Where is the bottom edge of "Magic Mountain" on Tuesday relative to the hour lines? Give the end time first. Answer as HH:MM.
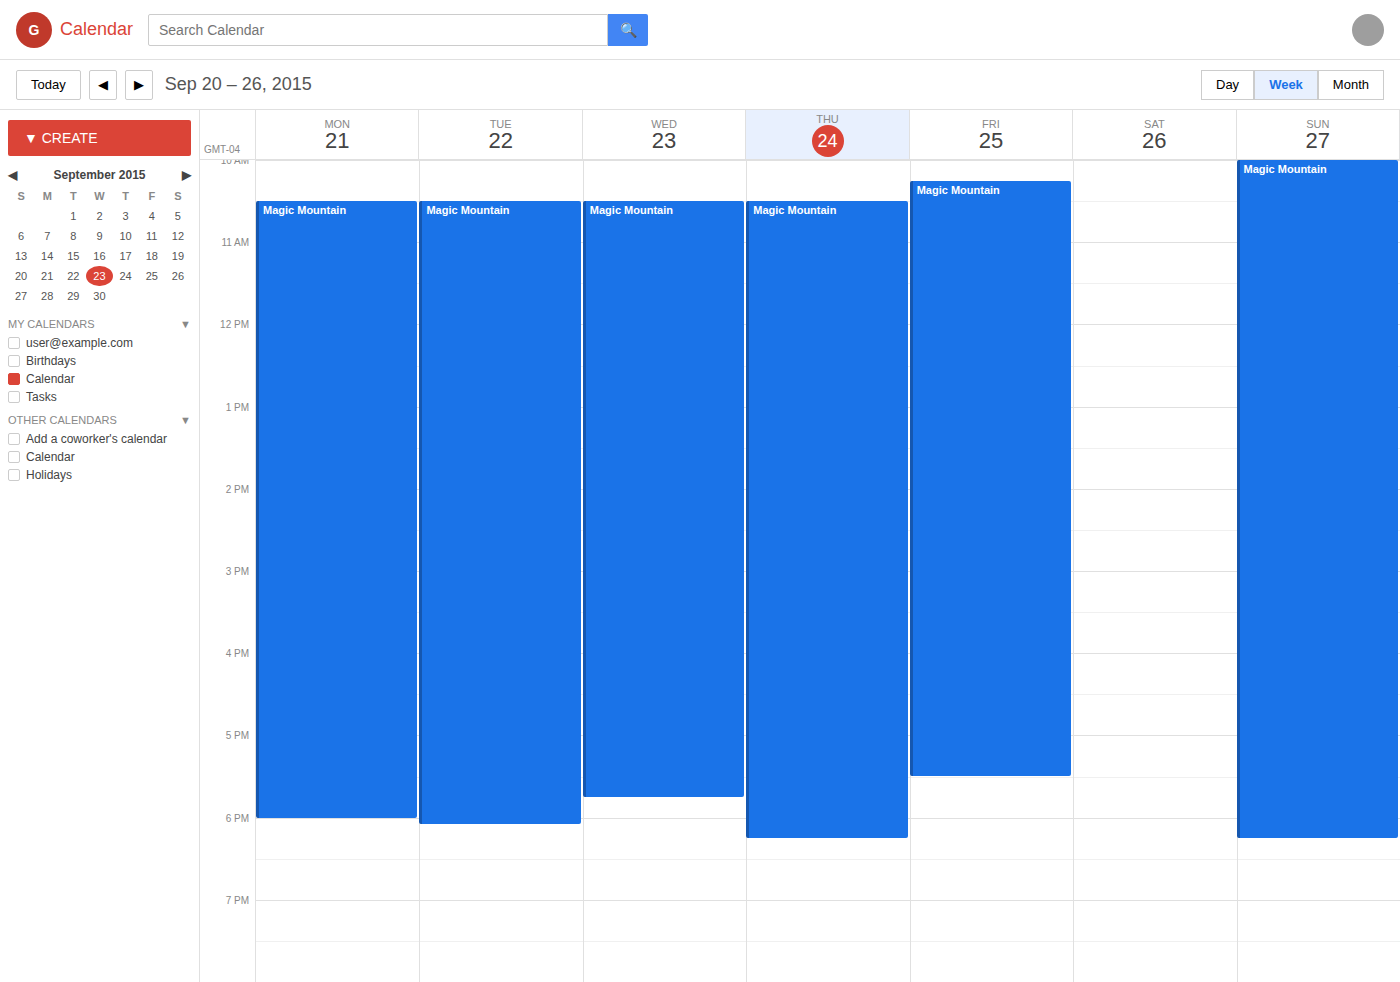
18:05 -- neither: 5 minutes below the 18:00 line and 55 minutes above the 19:00 line.